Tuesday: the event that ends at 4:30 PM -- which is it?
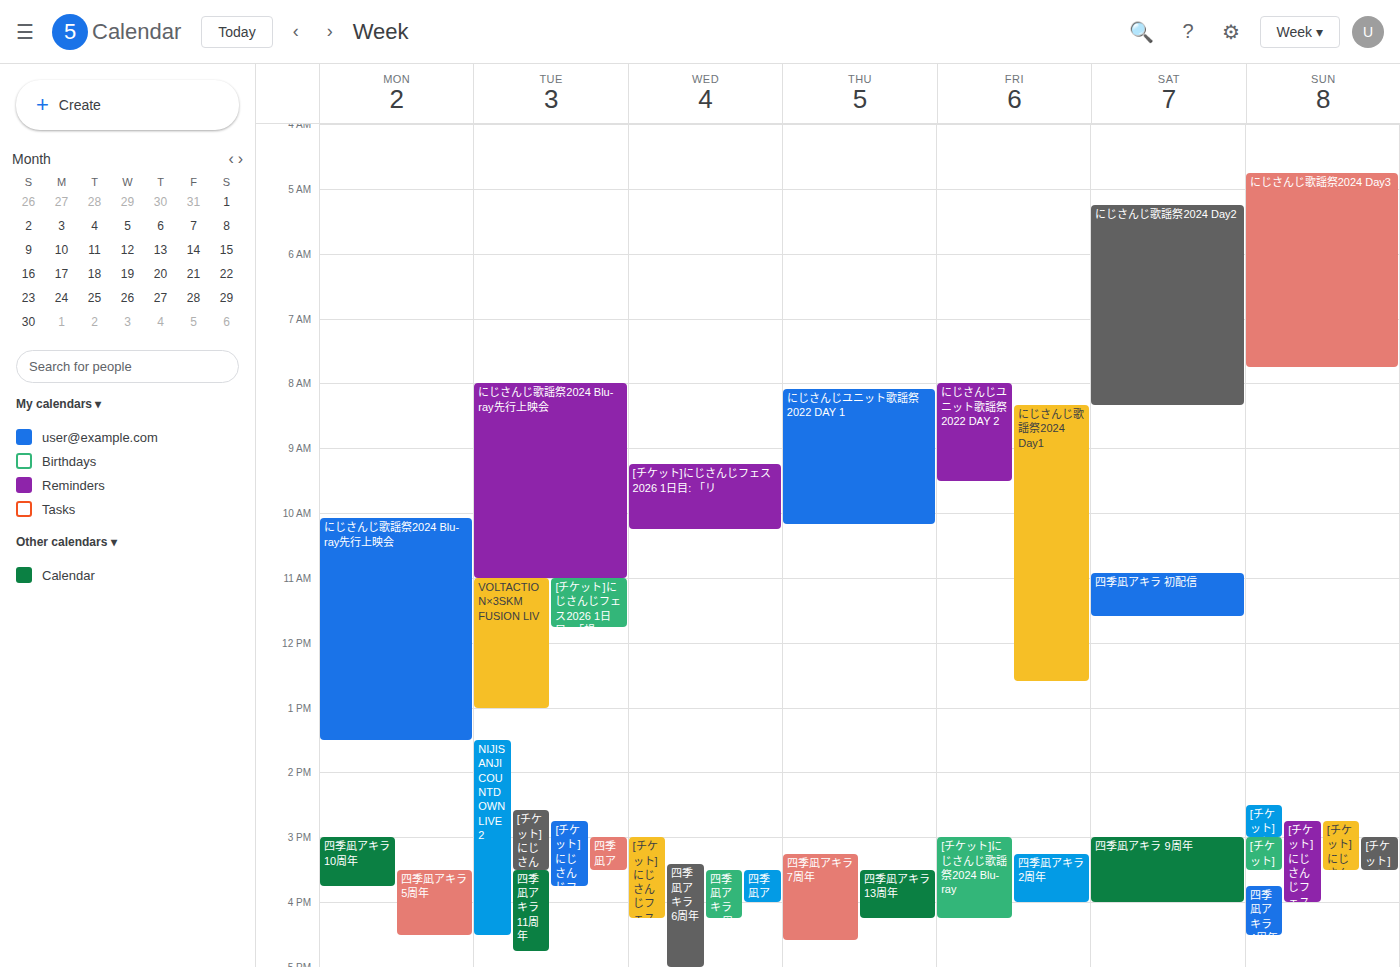
"NIJISANJI COUNTDOWN LIVE 2"